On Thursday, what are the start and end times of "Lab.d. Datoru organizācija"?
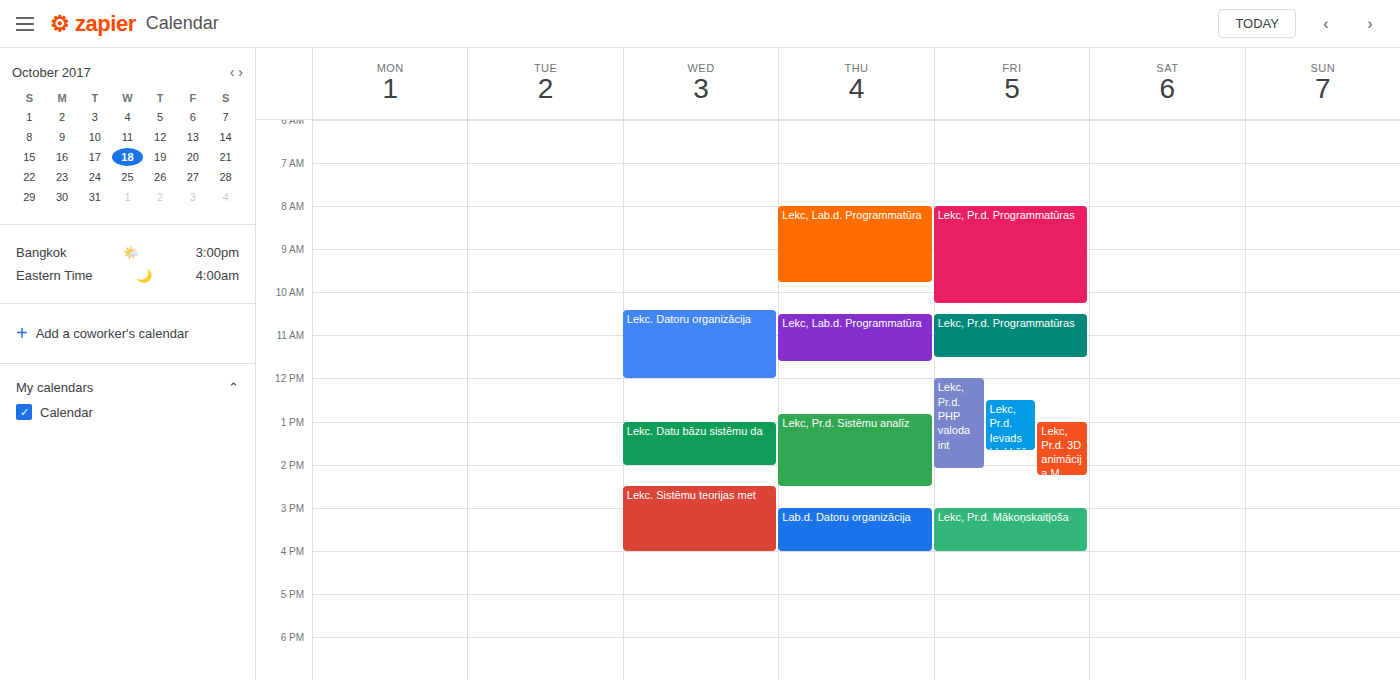
3:00 PM to 4:00 PM